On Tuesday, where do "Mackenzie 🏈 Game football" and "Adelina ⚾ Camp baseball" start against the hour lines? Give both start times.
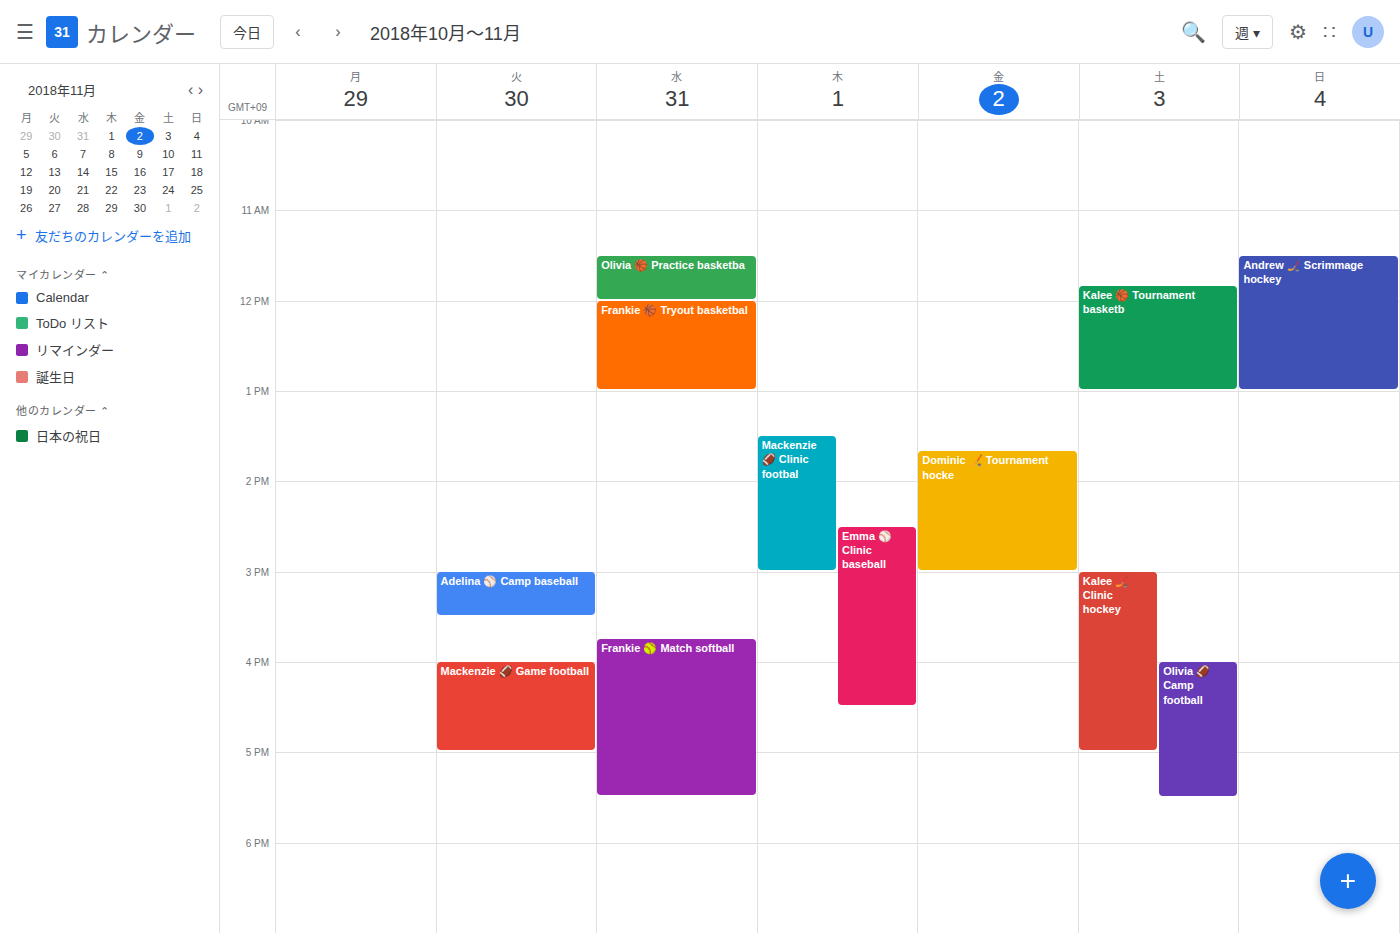
"Mackenzie 🏈 Game football": 4:00 PM, exactly on the 4 PM line. "Adelina ⚾ Camp baseball": 3:00 PM, exactly on the 3 PM line.